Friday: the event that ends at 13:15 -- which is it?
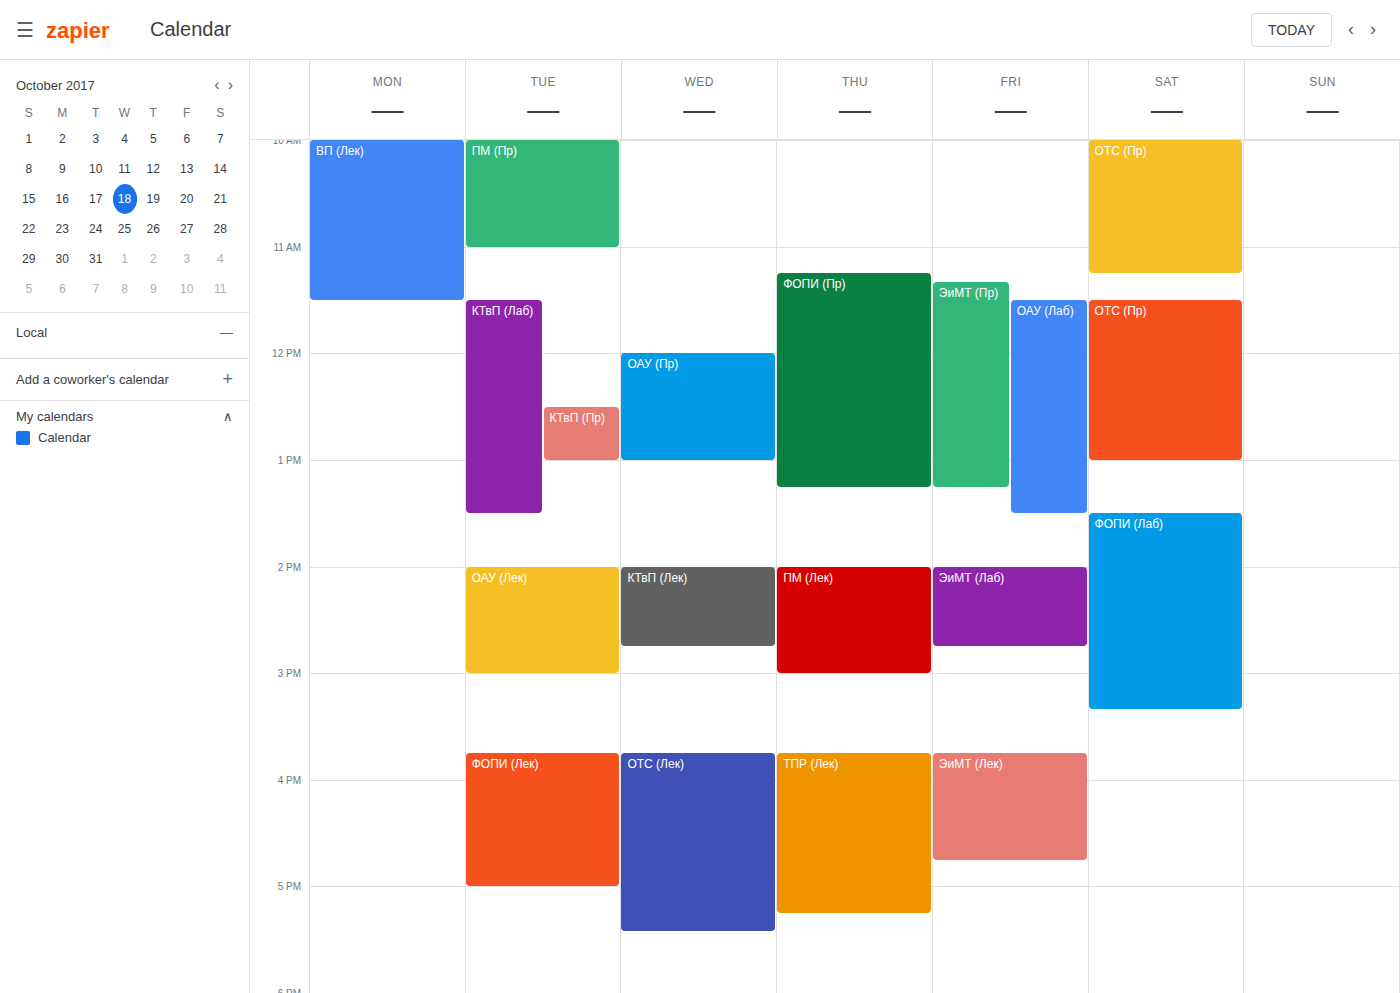
"ЭиМТ (Пр)"